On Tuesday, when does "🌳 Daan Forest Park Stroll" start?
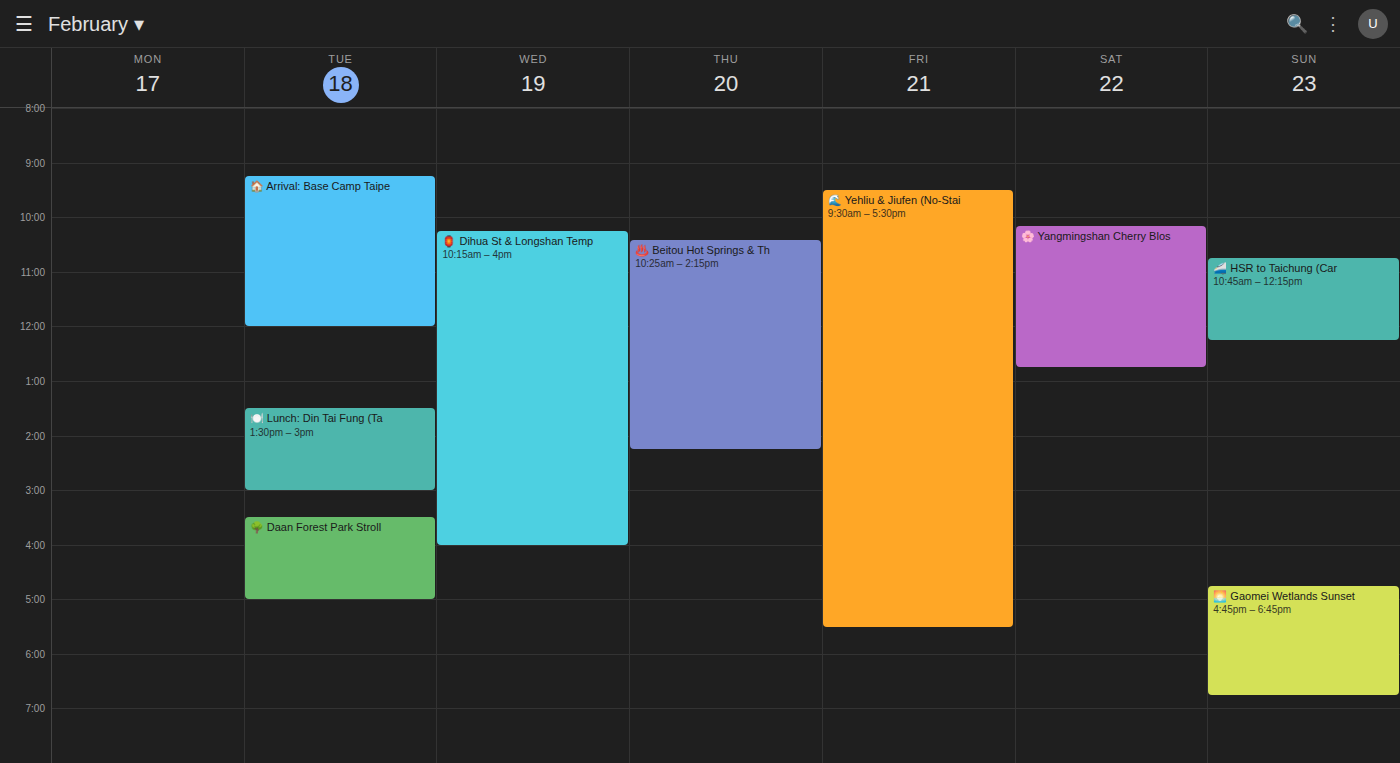
15:30